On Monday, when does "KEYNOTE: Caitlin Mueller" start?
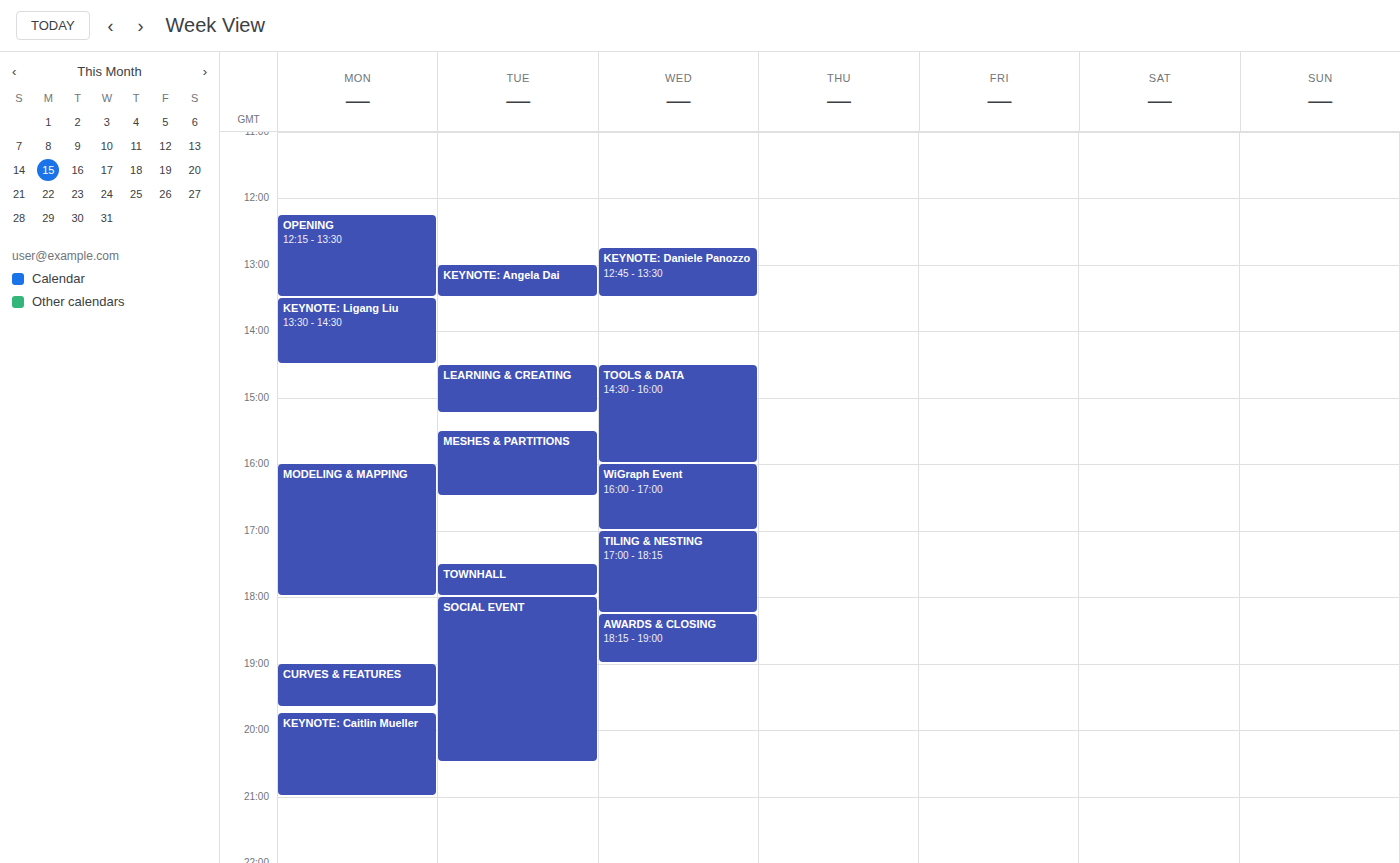
7:45 PM